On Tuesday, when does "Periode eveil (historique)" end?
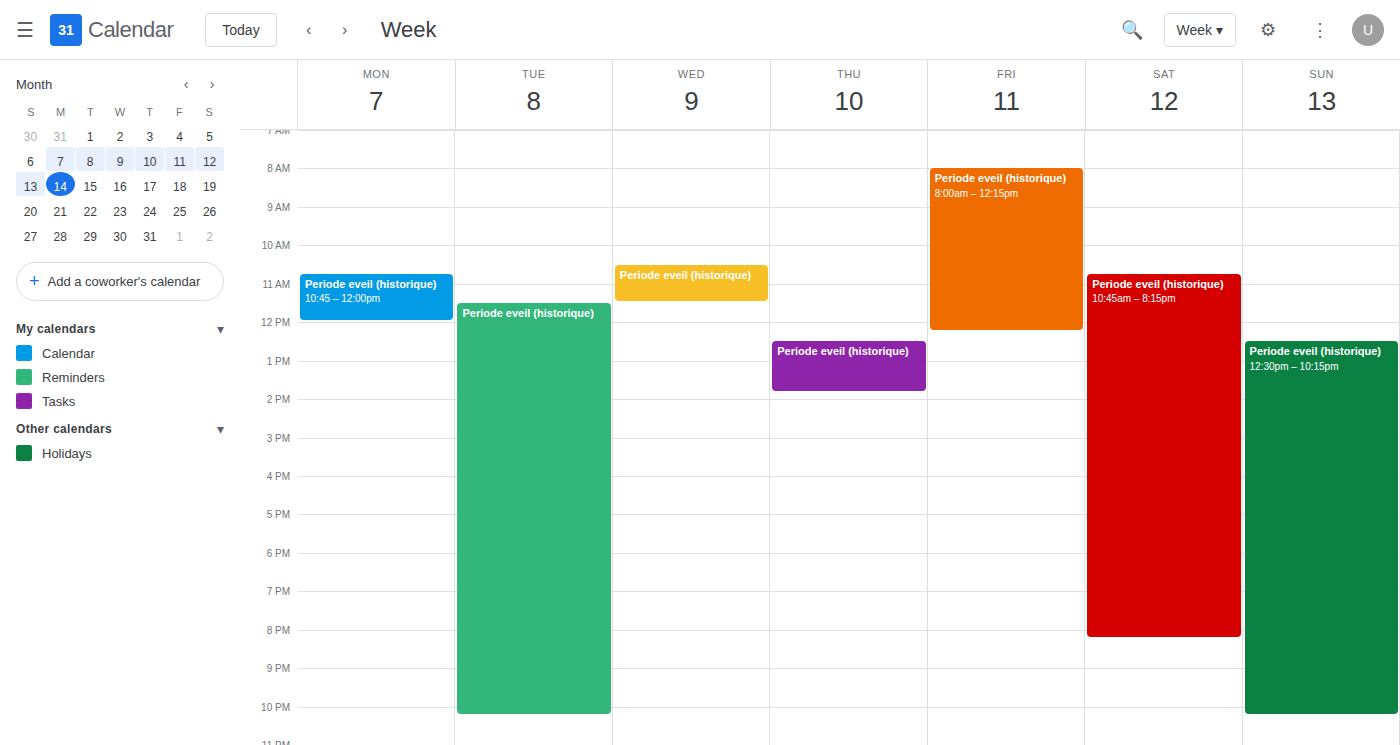
22:15